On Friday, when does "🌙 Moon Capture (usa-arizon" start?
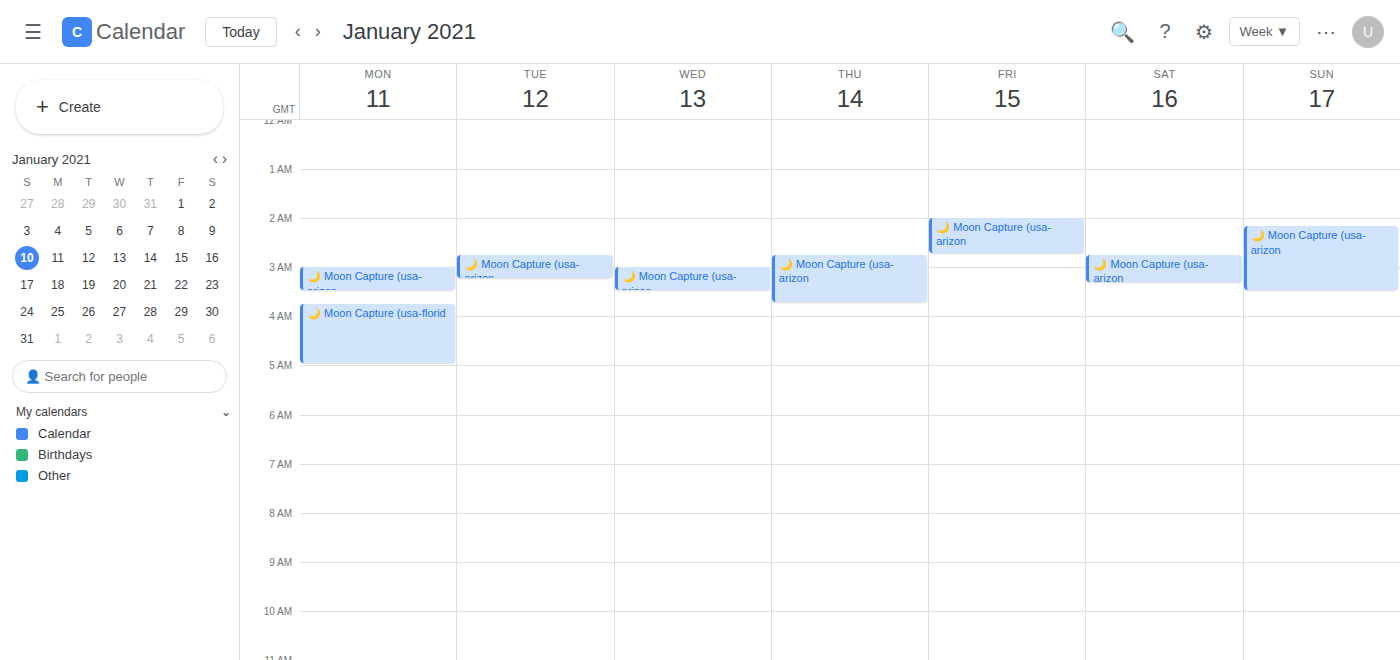
2:00 AM